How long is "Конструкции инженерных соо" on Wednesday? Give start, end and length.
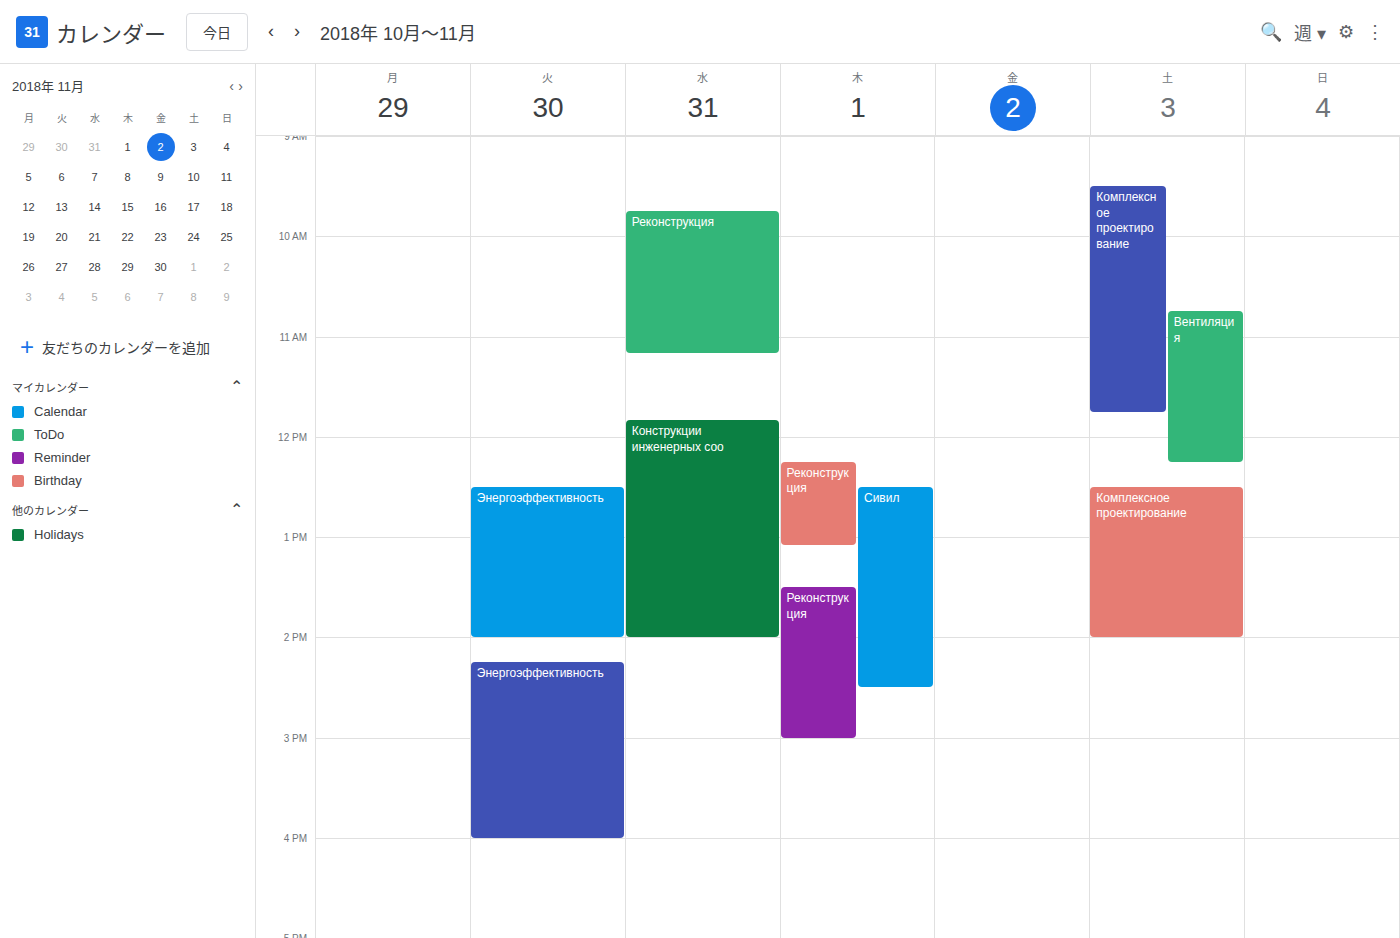
11:50 AM to 2:00 PM, 2 hours 10 minutes